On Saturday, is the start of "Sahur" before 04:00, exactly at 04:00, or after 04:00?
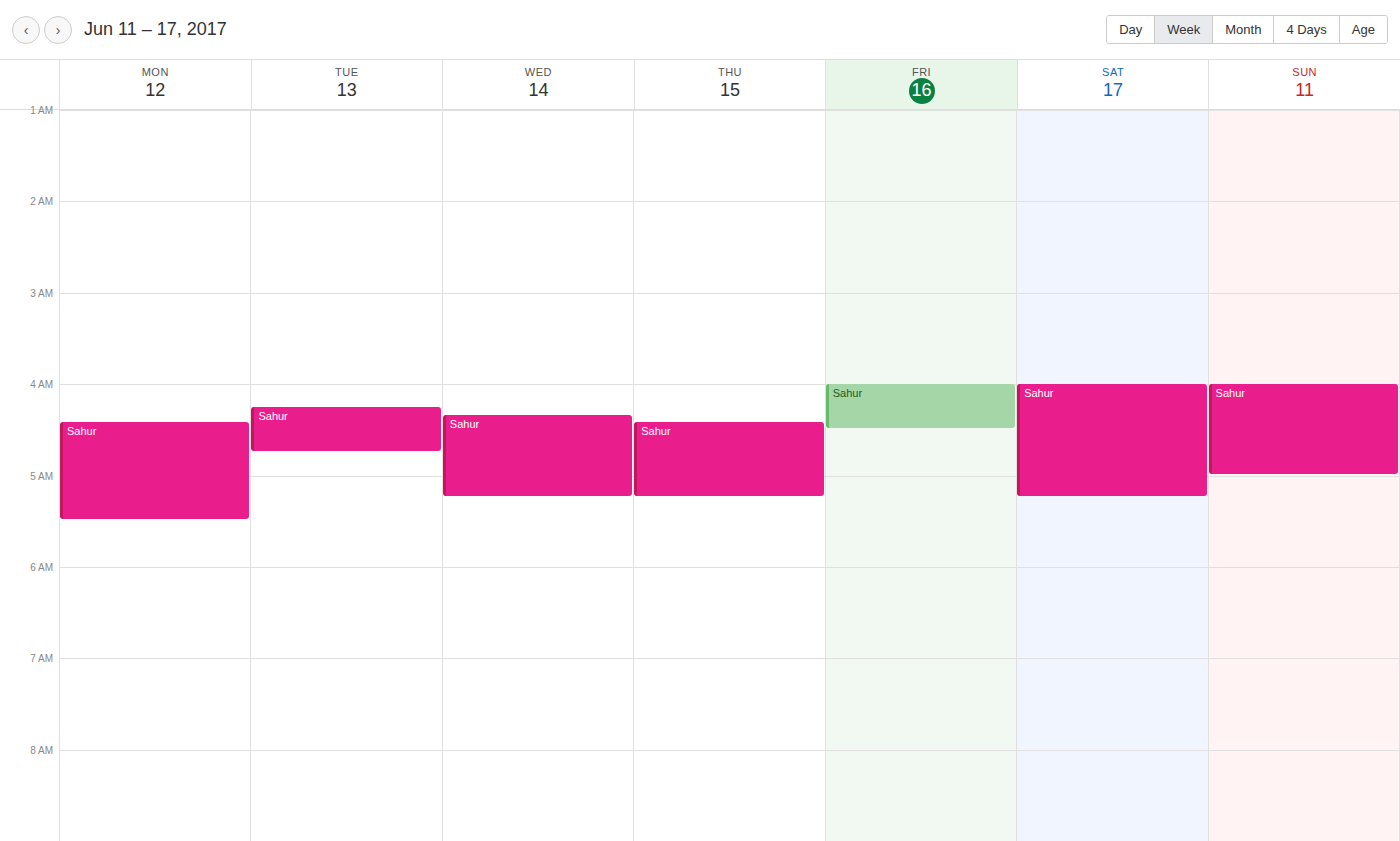
04:00 -- exactly at 04:00, on the 04:00 line.